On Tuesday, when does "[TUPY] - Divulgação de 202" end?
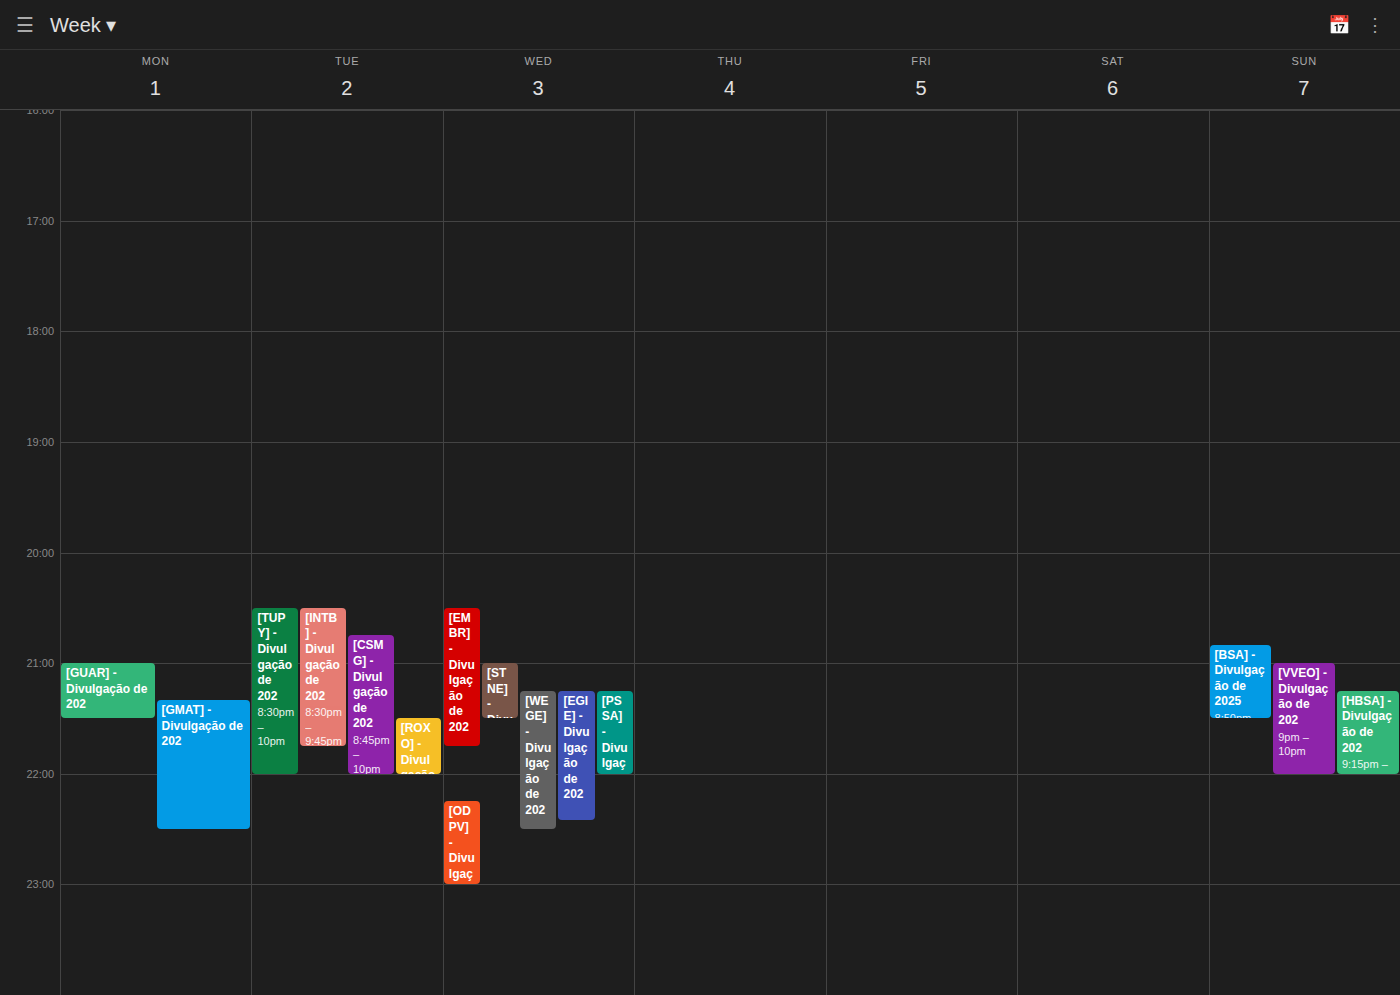
10:00 PM